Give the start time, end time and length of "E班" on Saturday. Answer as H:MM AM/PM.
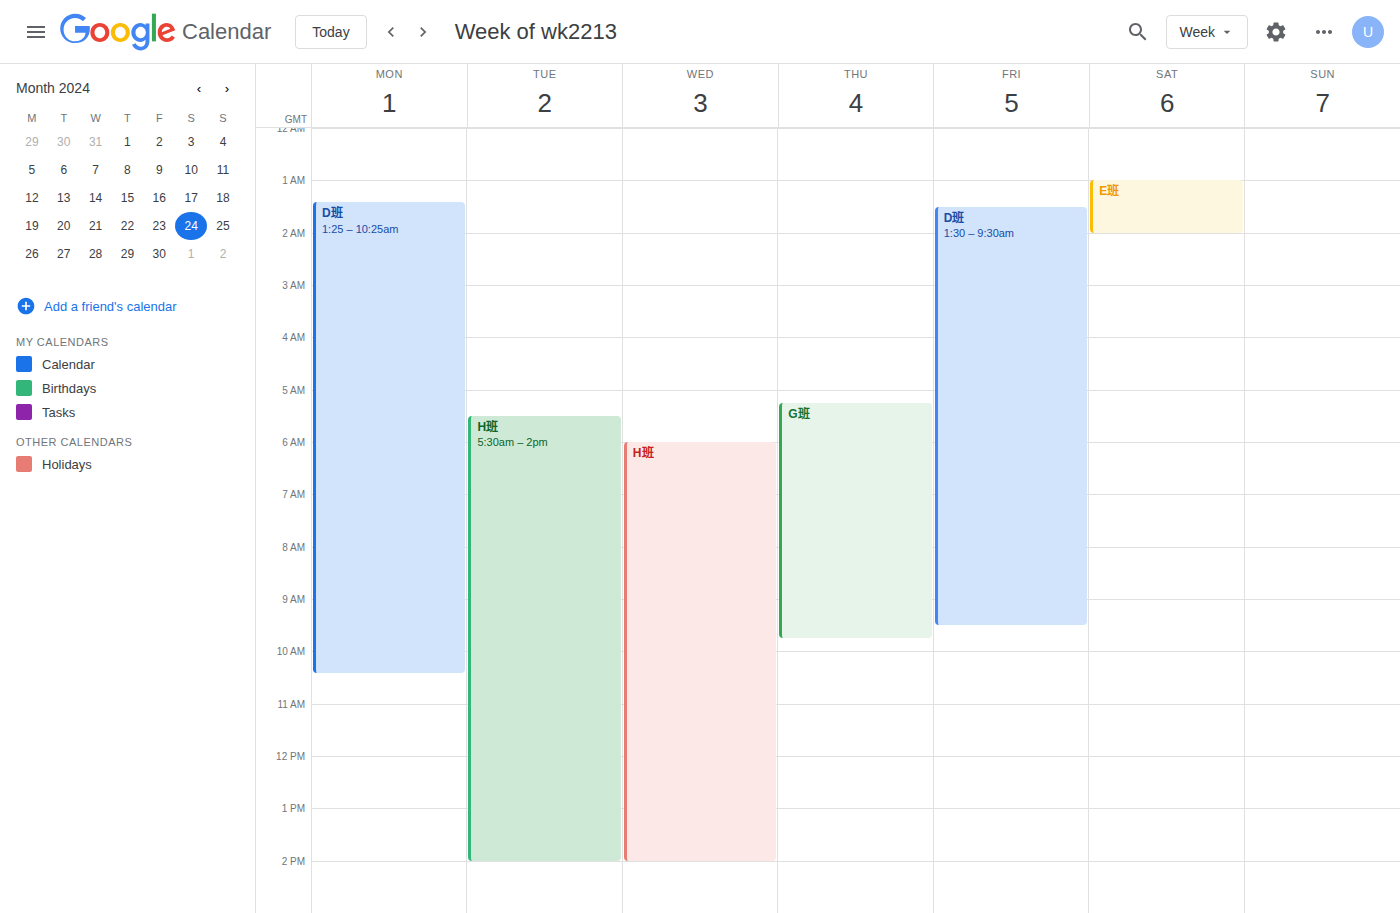
1:00 AM to 2:00 AM, 1 hour